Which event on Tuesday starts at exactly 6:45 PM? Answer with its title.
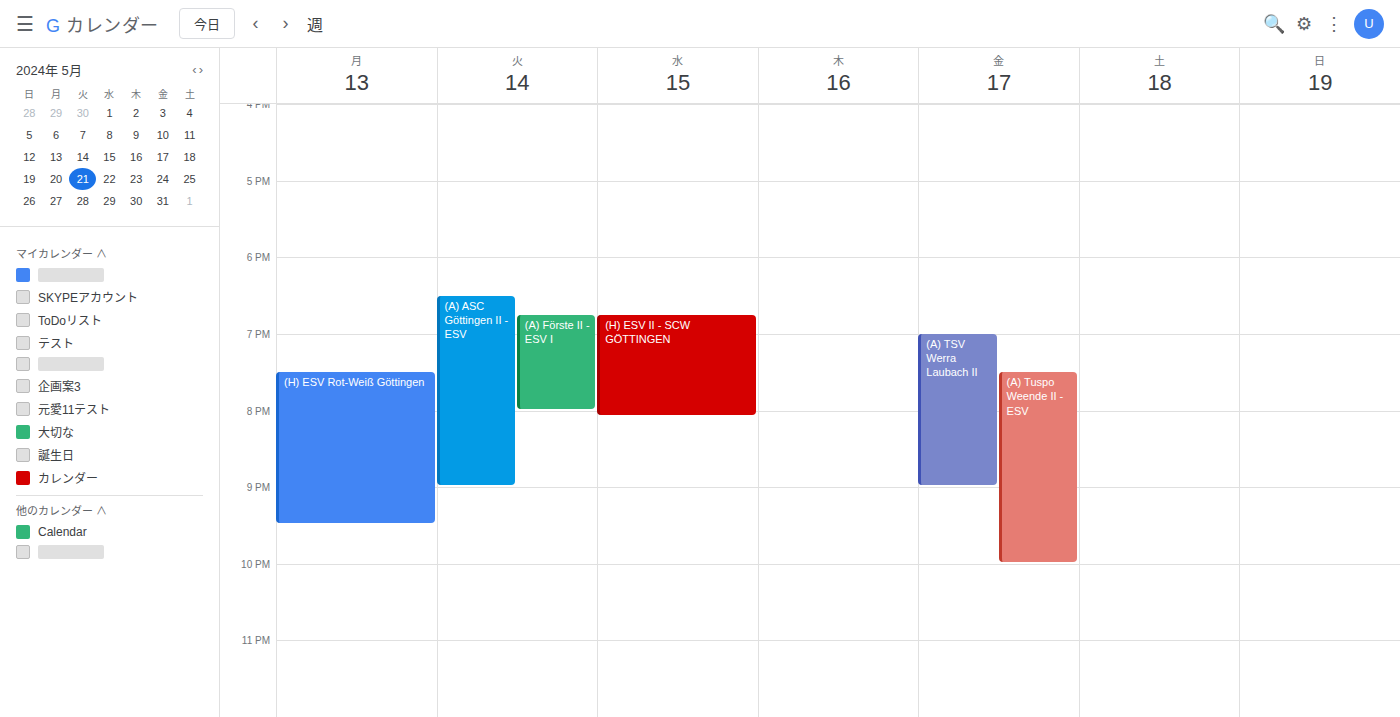
"(A) Förste II - ESV I"